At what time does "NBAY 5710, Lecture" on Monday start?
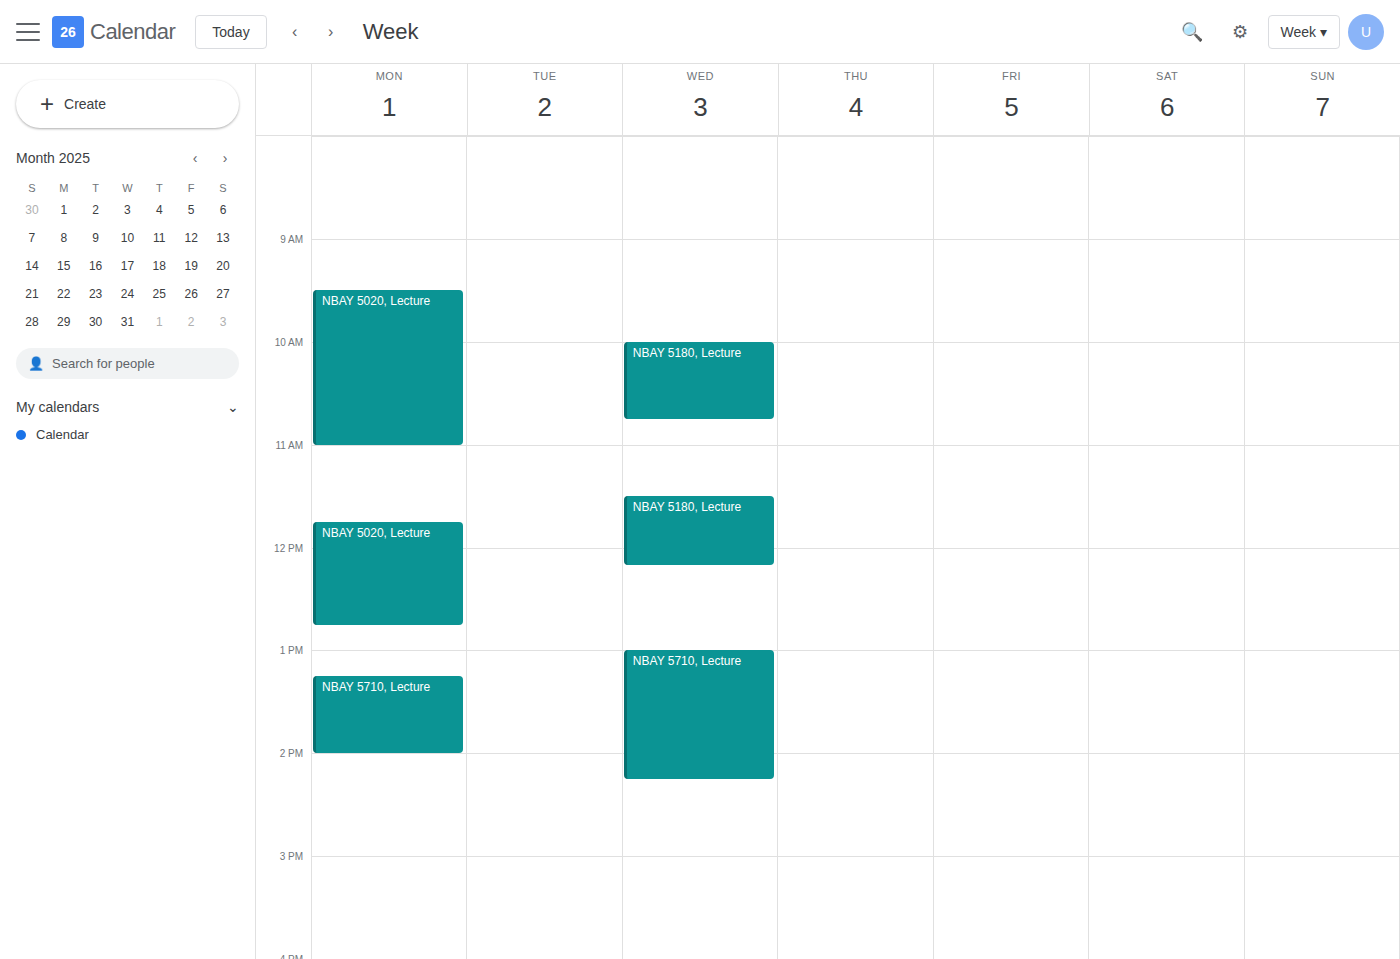
1:15 PM